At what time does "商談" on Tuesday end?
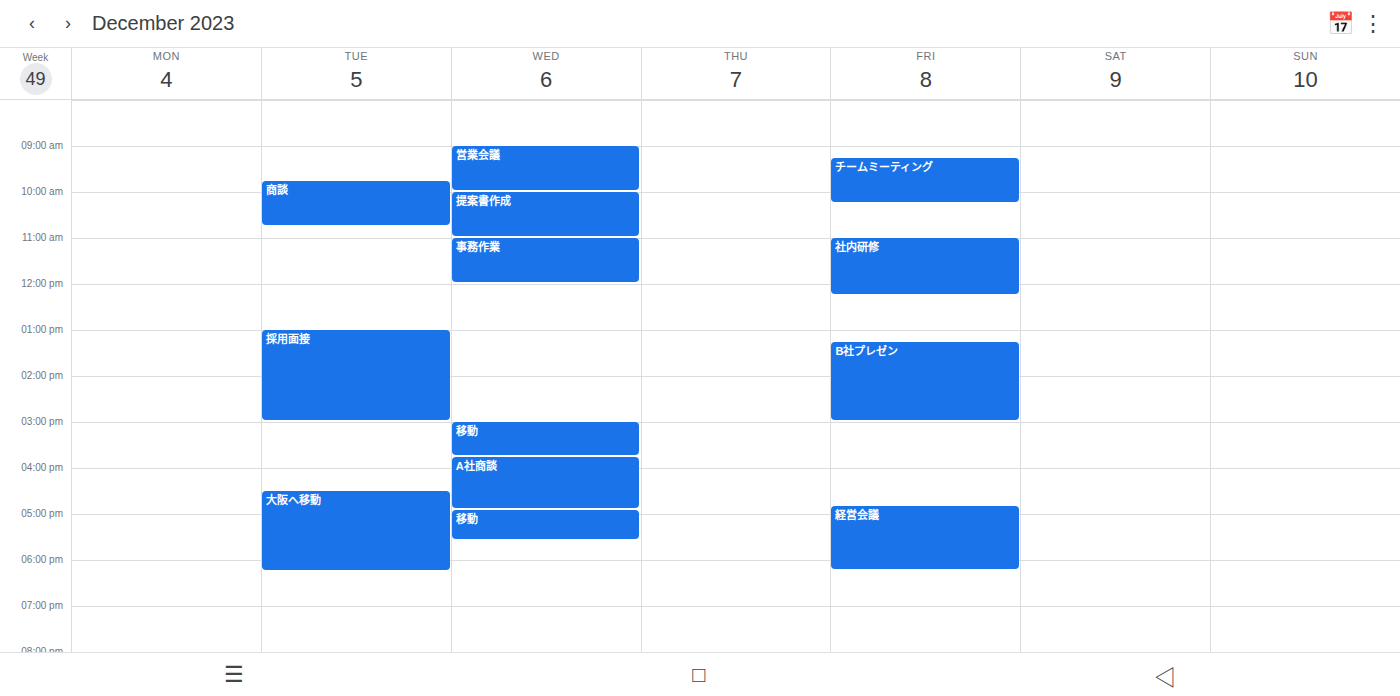
10:45 AM